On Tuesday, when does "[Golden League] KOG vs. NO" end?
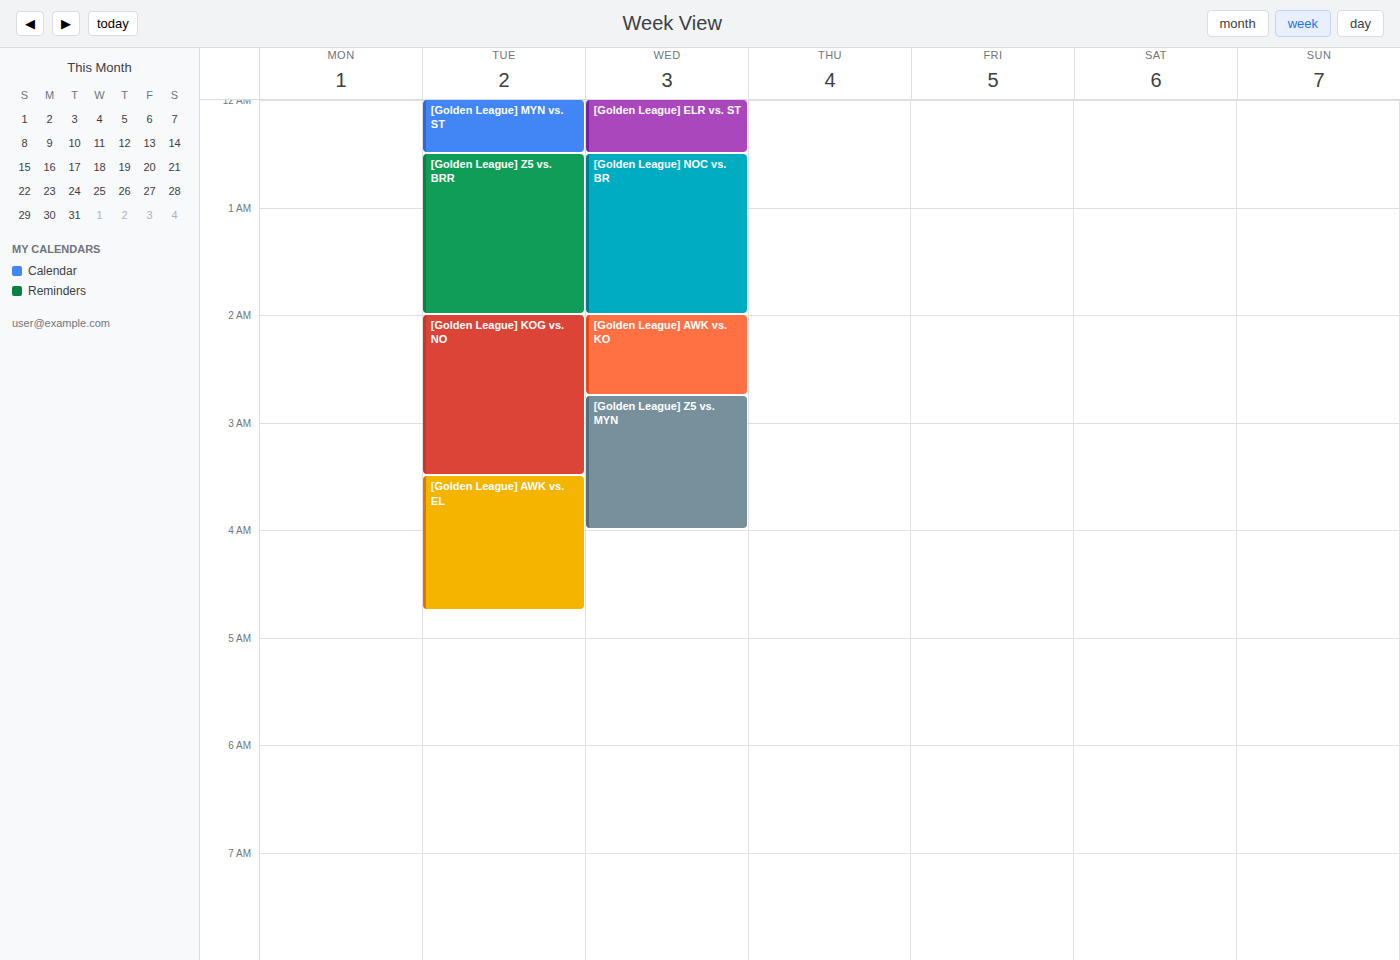
03:30